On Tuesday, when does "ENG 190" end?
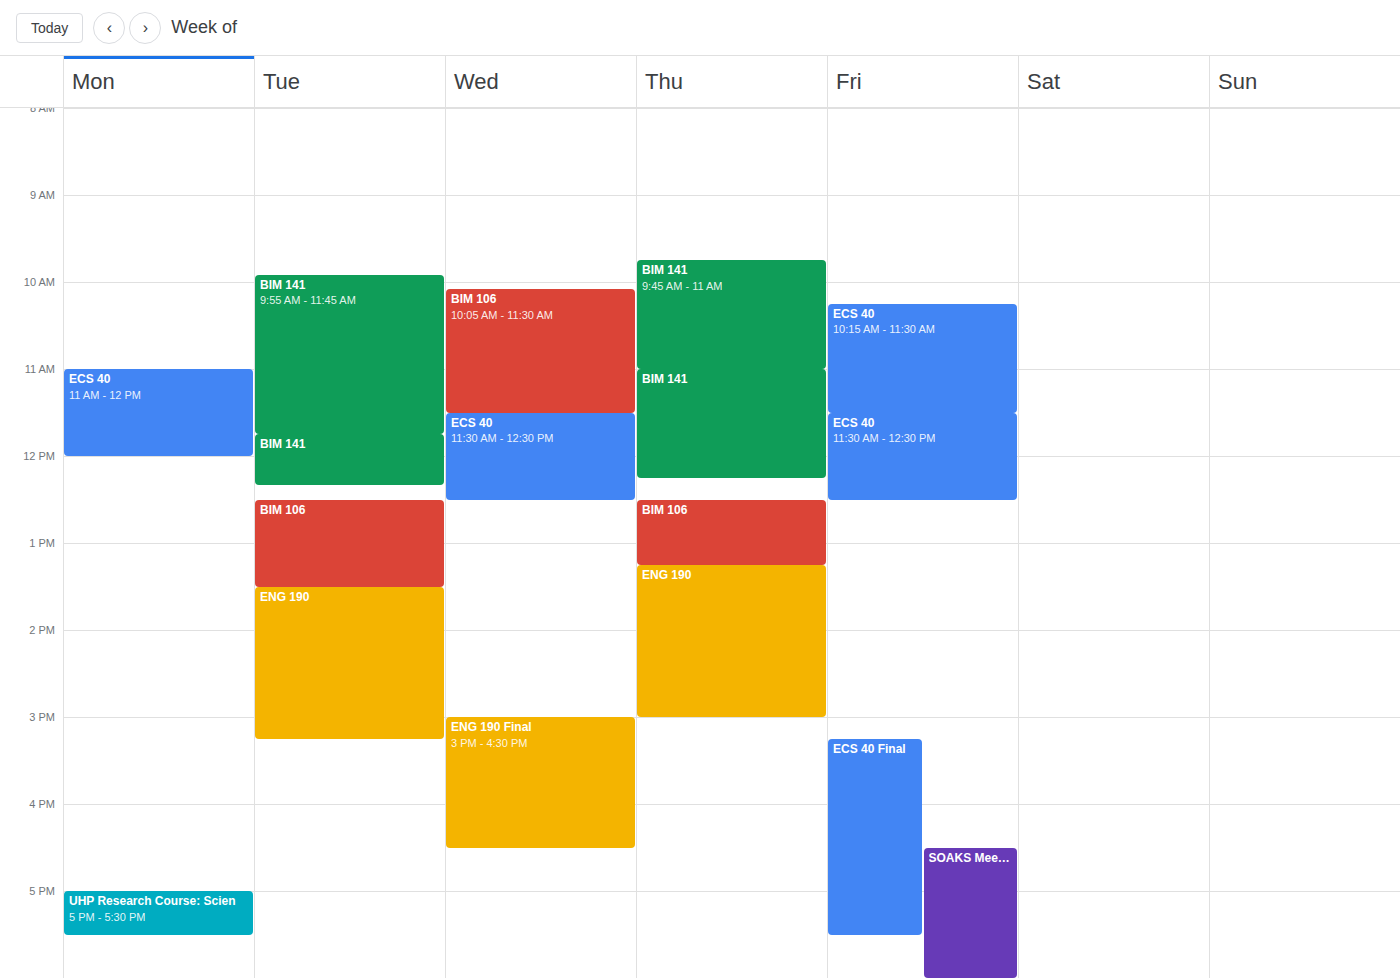
3:15 PM